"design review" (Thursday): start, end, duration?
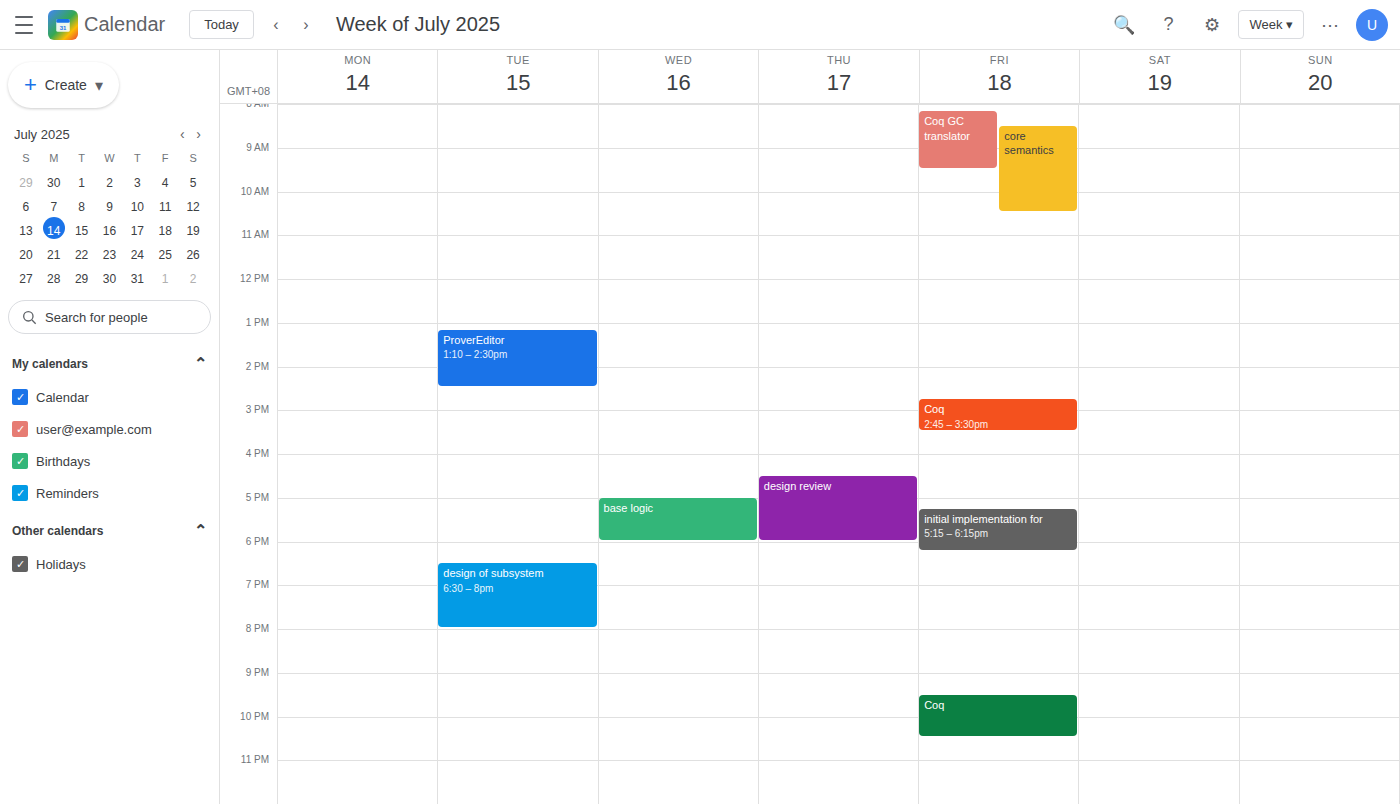
16:30 to 18:00, 1 hour 30 minutes